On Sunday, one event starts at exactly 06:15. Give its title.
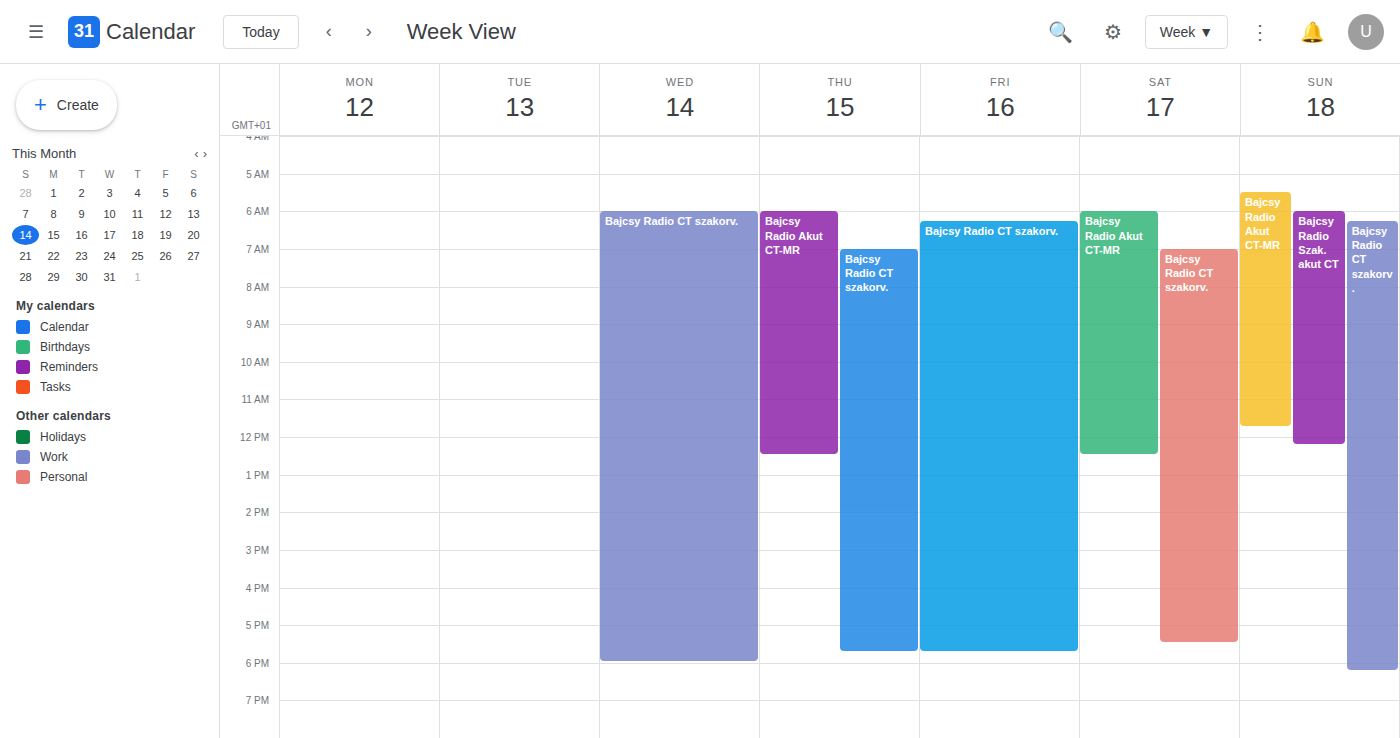
"Bajcsy Radio CT szakorv."